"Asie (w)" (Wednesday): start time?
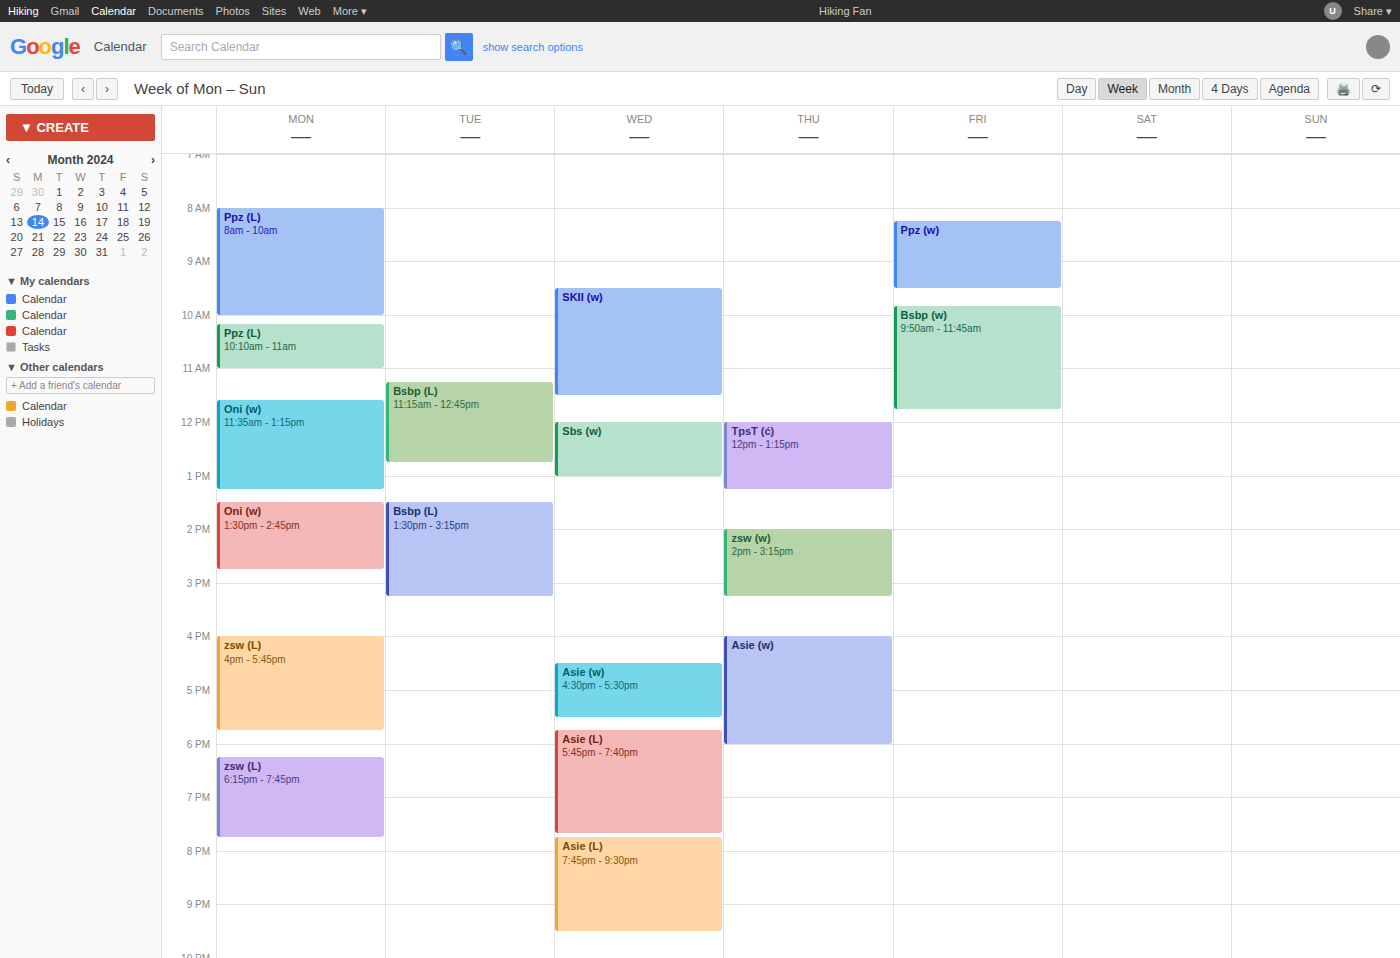
16:30